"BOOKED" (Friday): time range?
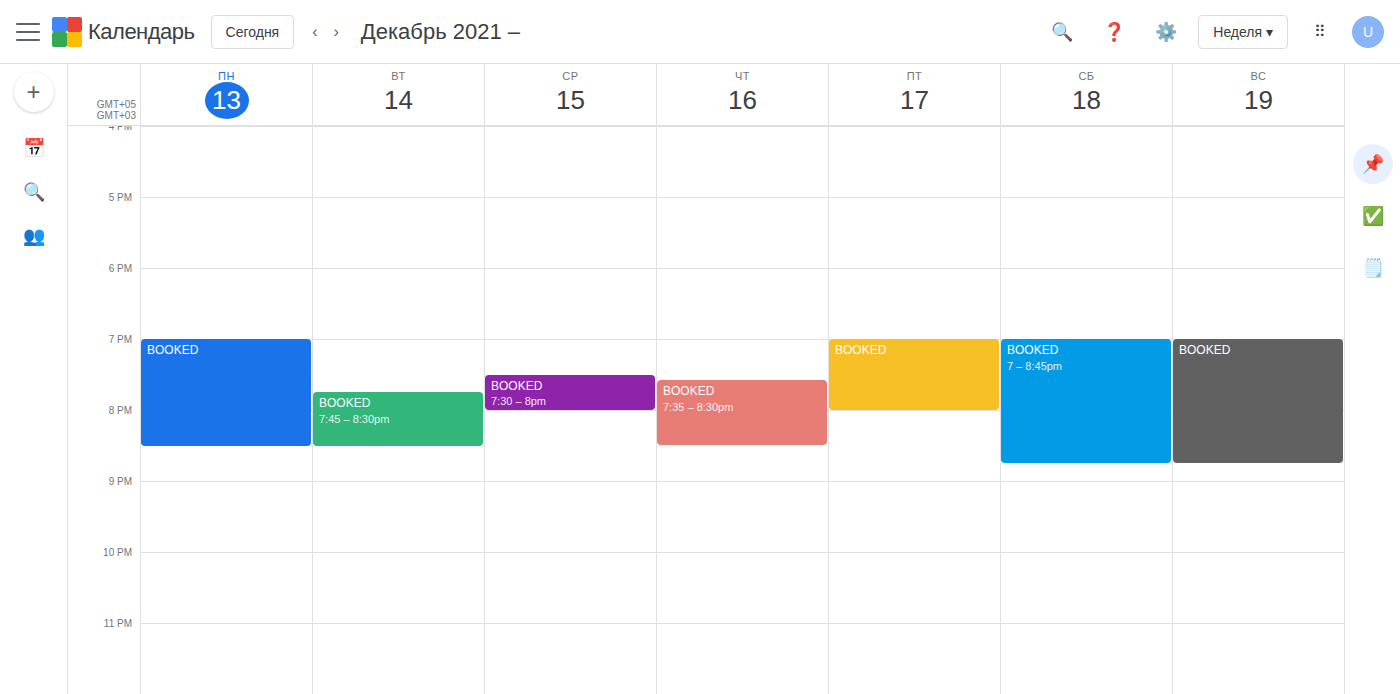
7:00 PM to 8:00 PM